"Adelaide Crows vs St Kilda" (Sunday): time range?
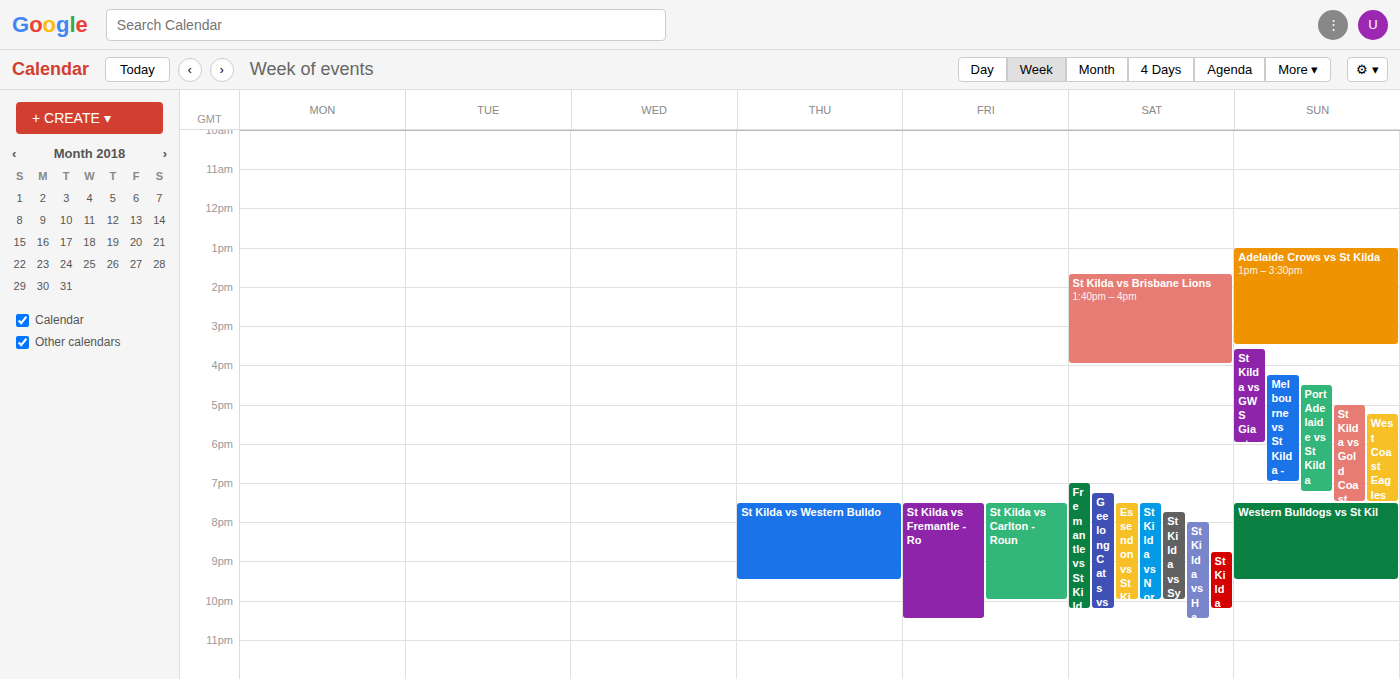
13:00 to 15:30